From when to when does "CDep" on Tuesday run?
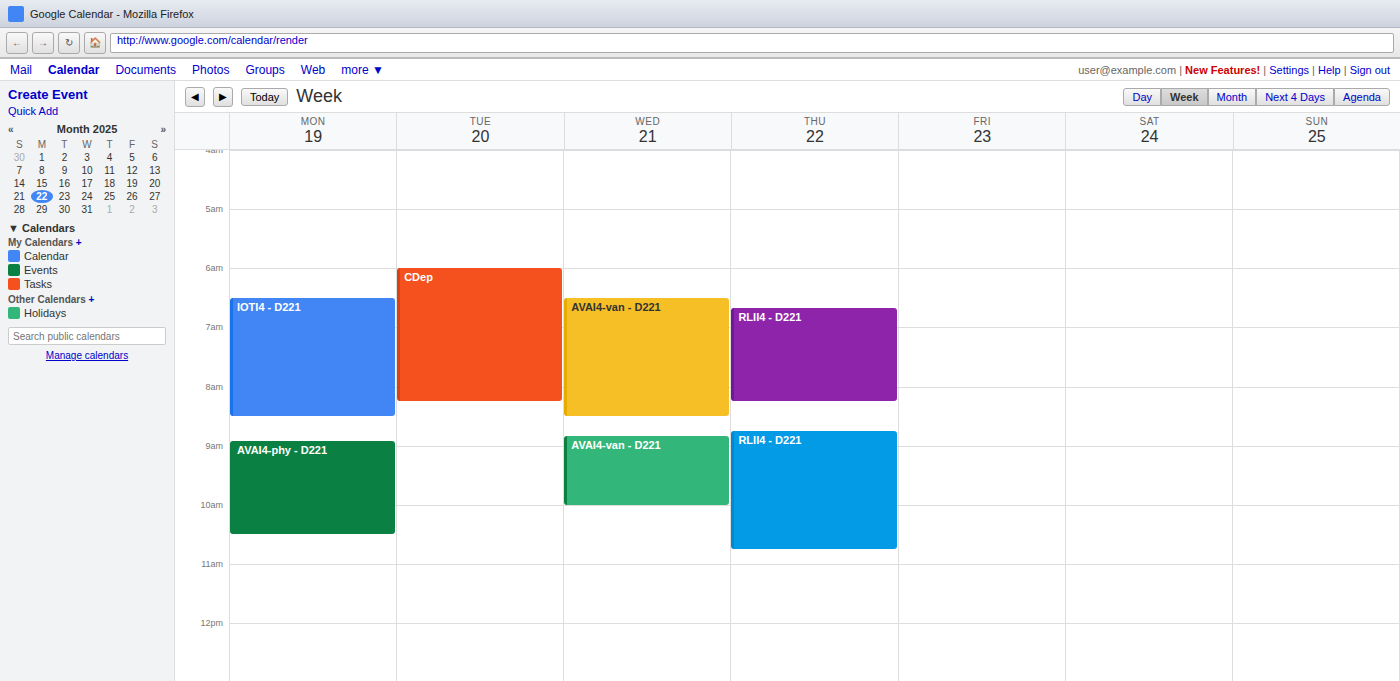
06:00 to 08:15